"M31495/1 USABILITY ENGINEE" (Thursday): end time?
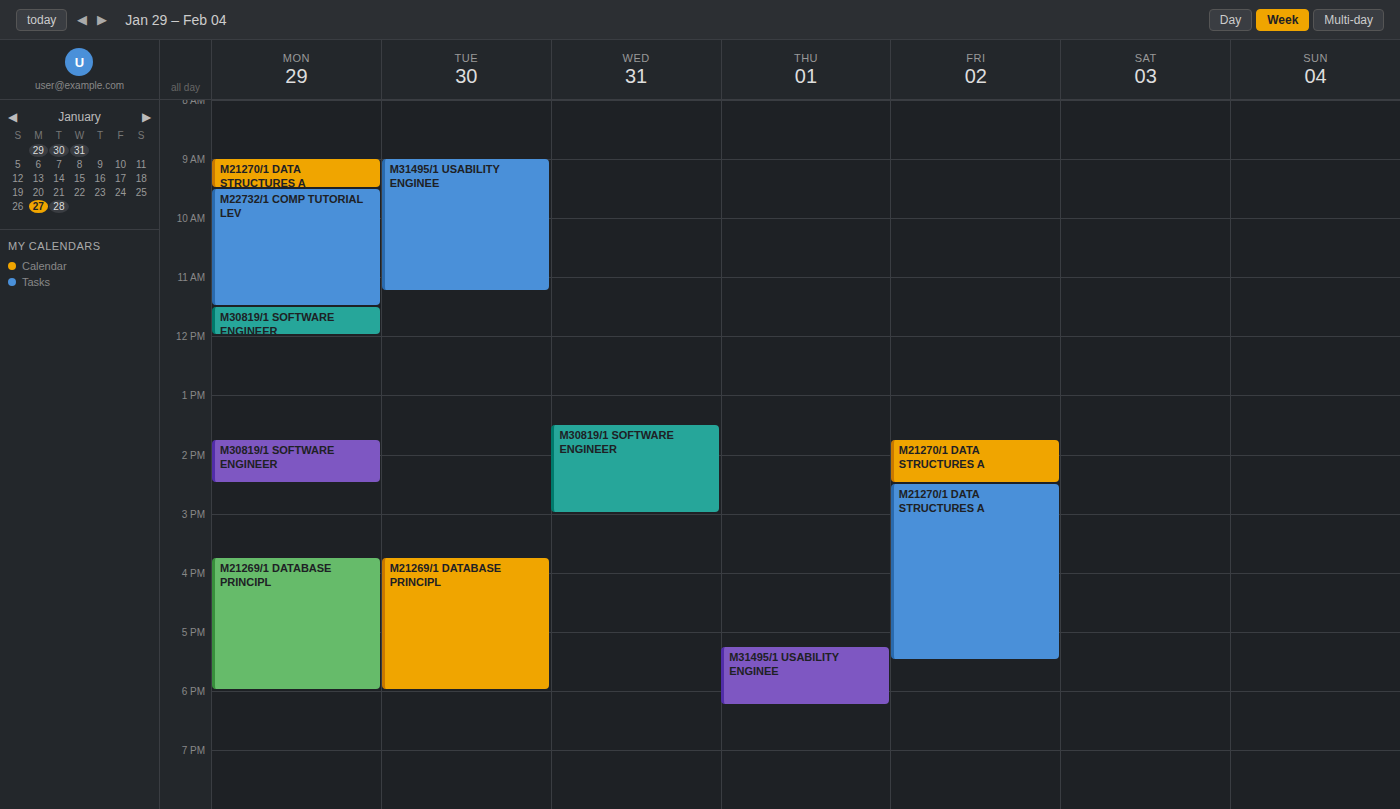
6:15 PM